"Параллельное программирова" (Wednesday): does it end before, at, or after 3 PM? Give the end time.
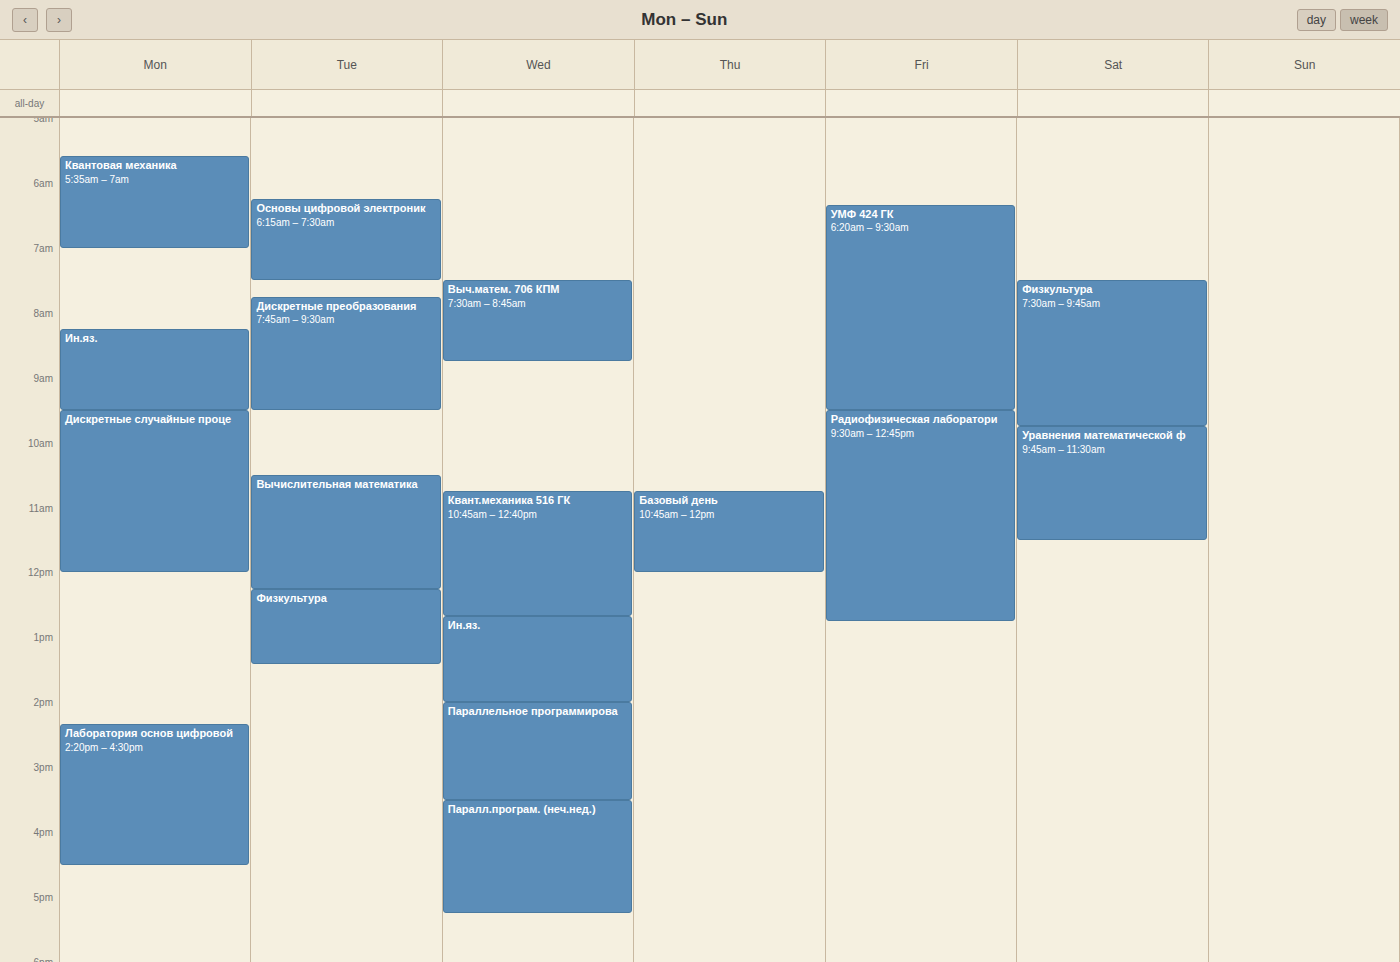
3:30 PM -- after 3 PM, 30 minutes below the 3 PM line.